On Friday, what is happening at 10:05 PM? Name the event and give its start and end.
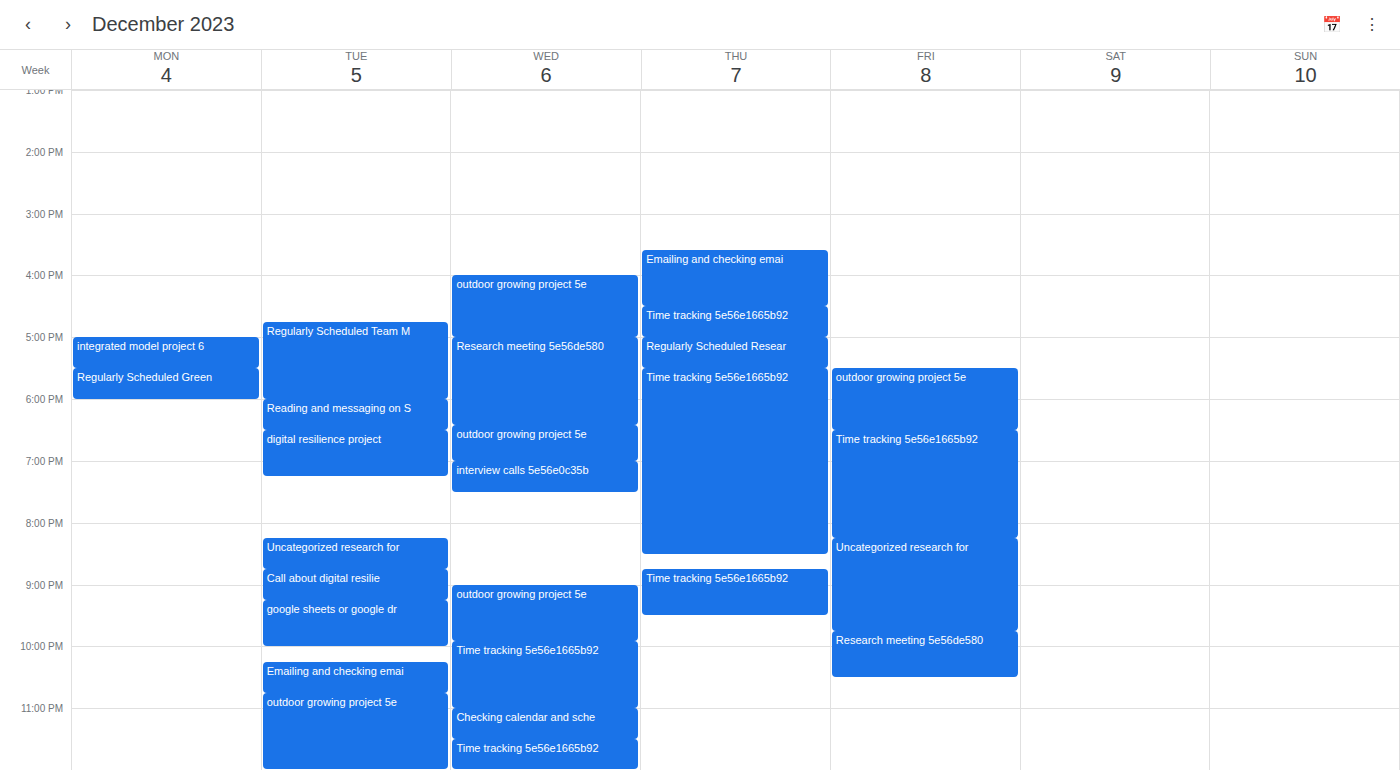
"Research meeting 5e56de580", 9:45 PM to 10:30 PM